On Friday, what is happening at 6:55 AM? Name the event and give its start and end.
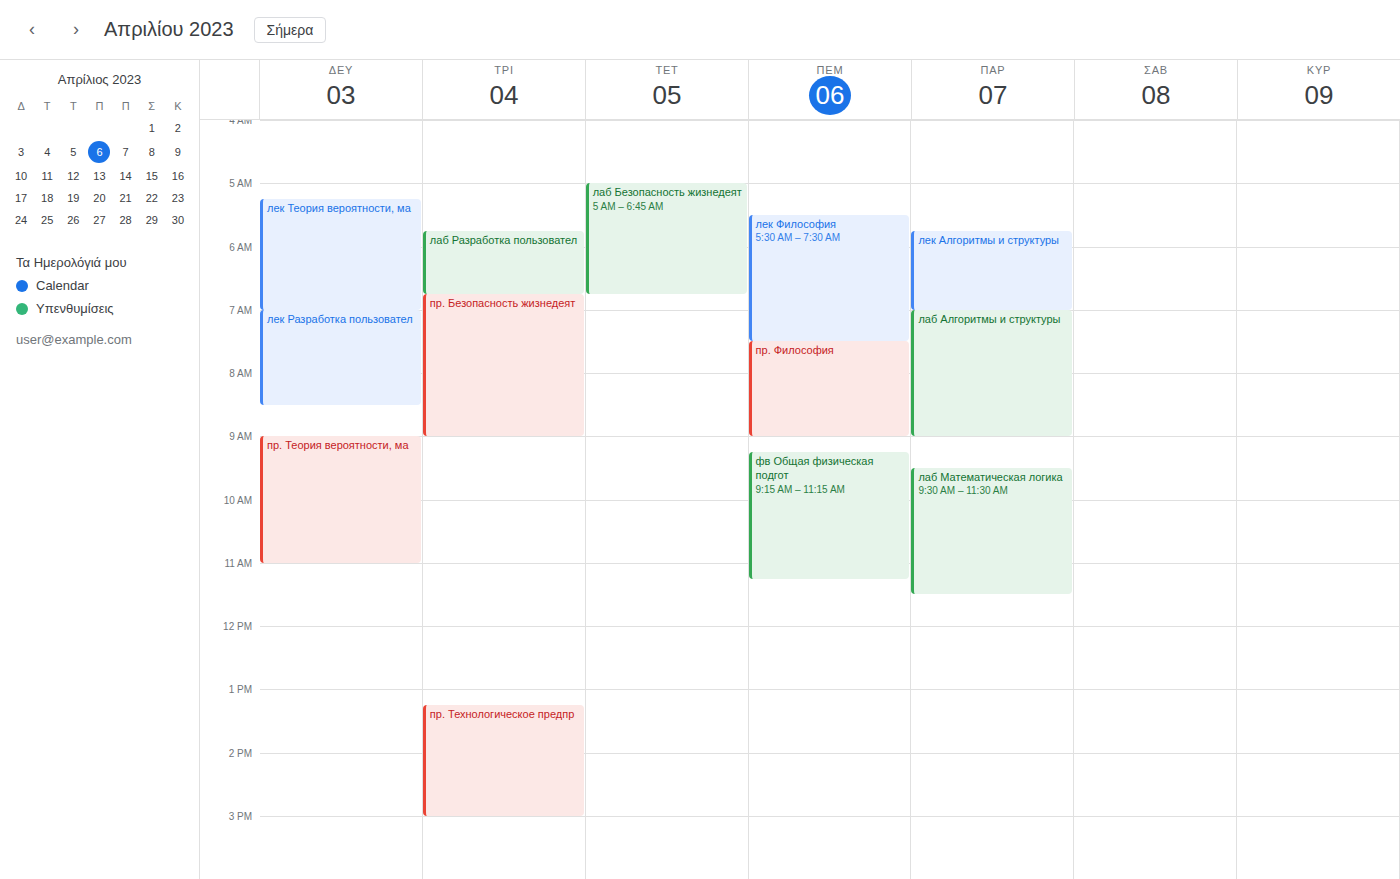
"лек Алгоритмы и структуры", 5:45 AM to 7:00 AM